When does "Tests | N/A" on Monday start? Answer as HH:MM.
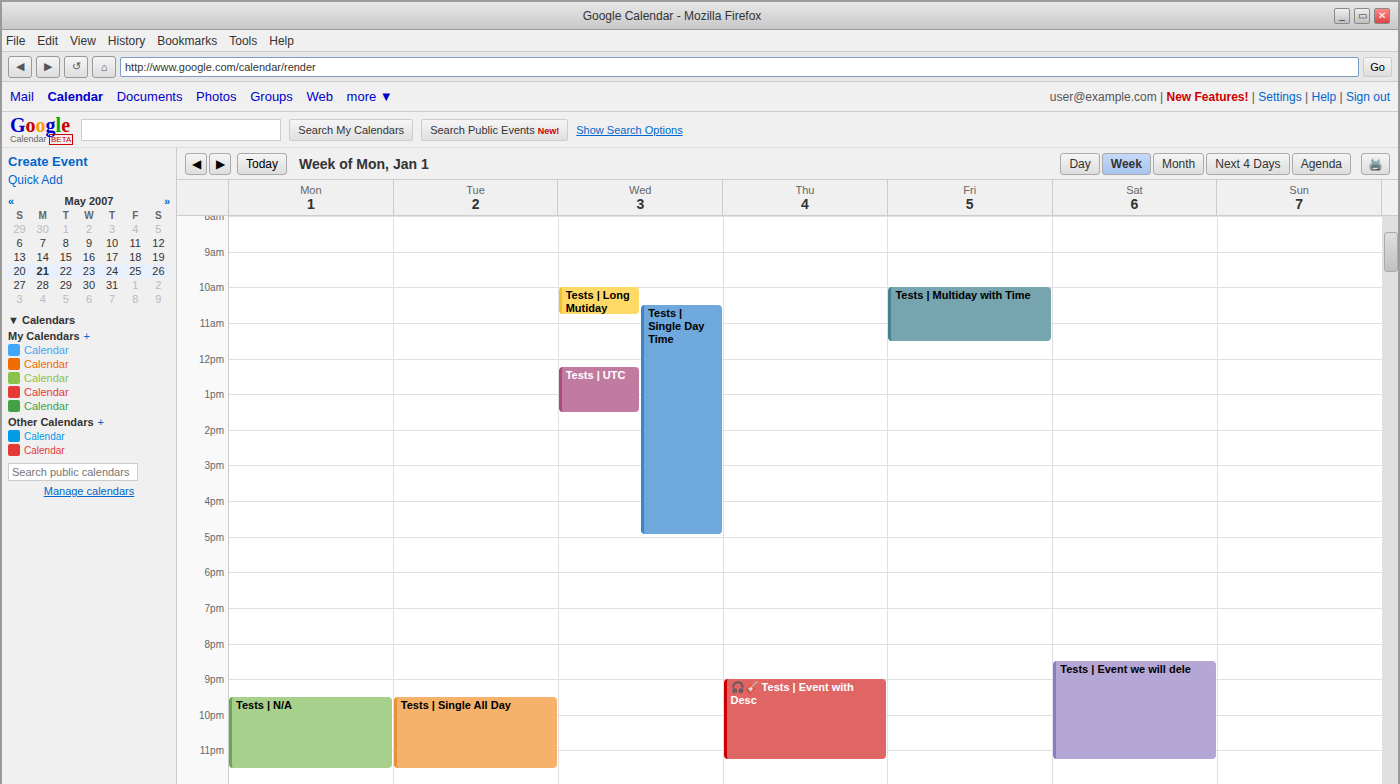
21:30